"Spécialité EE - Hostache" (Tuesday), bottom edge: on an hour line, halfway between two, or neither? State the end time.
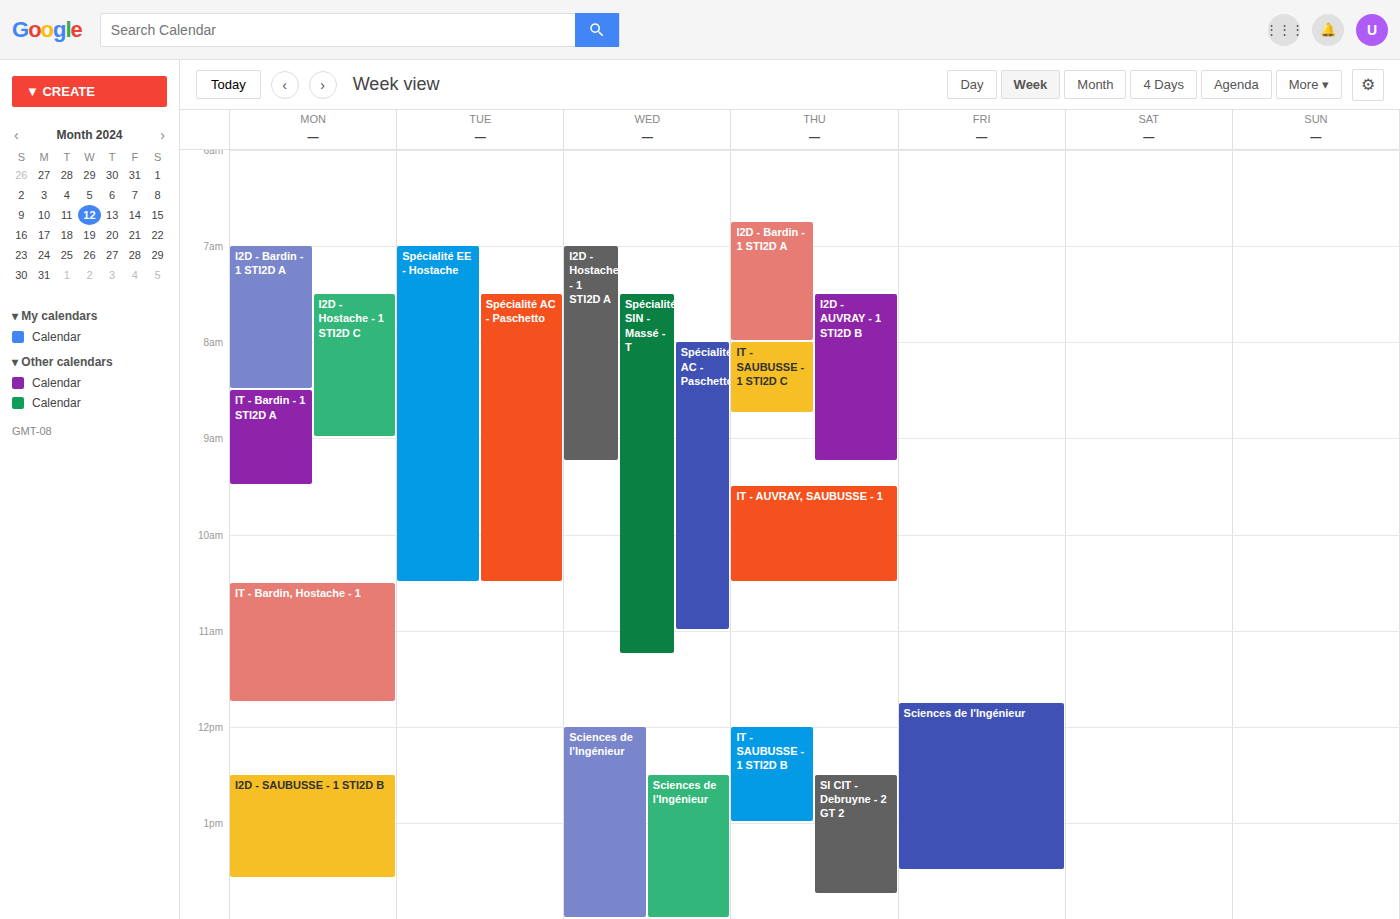
10:30 AM -- halfway between the 10 AM and 11 AM lines.